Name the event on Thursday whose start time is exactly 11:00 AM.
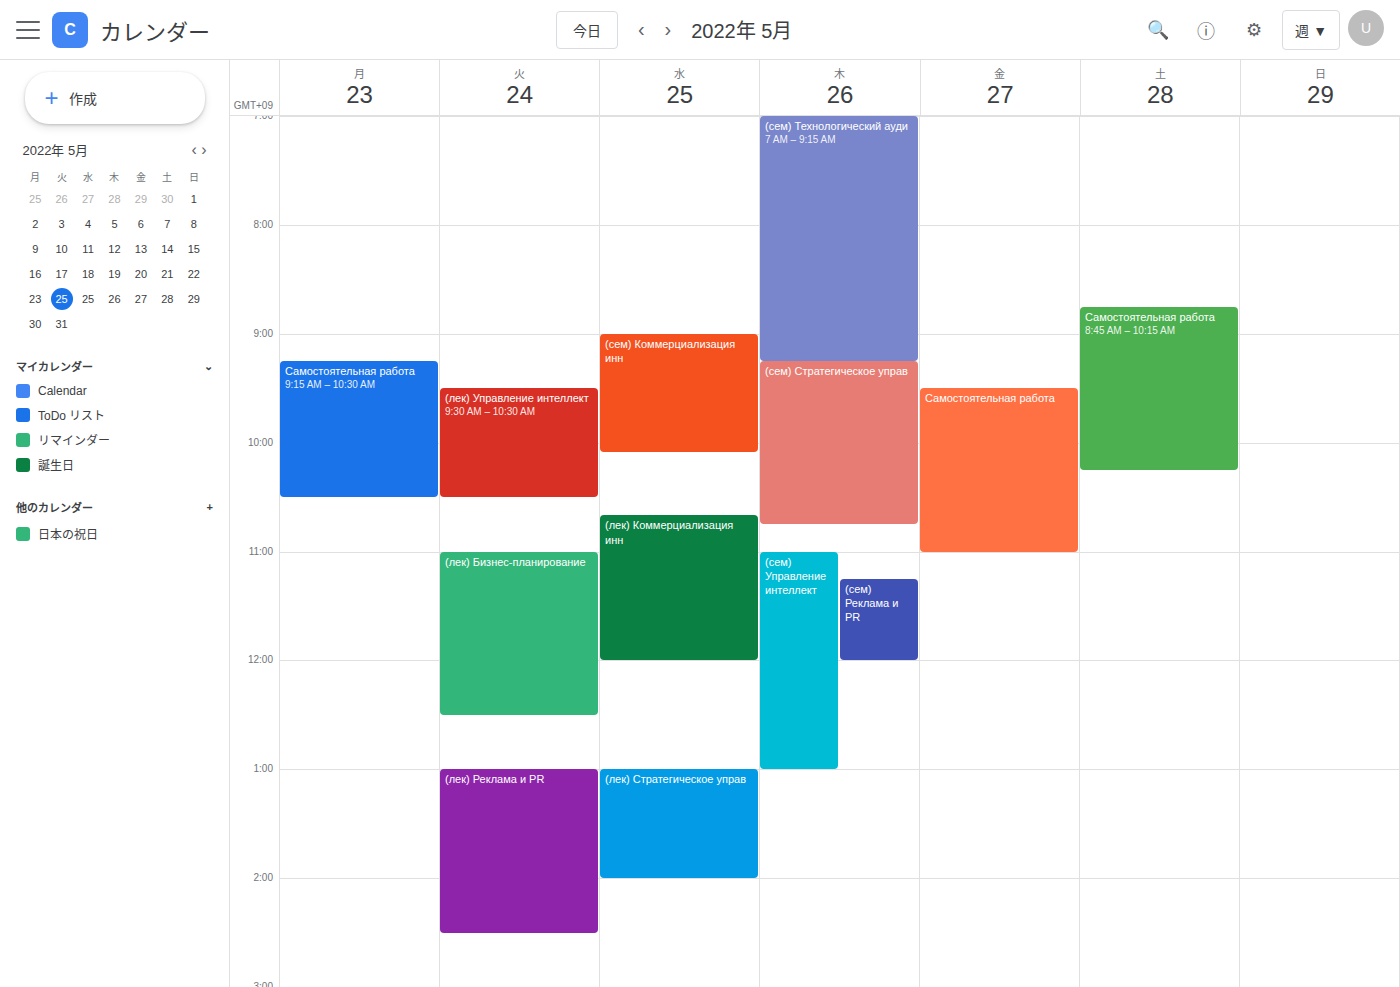
"(сем) Управление интеллект"